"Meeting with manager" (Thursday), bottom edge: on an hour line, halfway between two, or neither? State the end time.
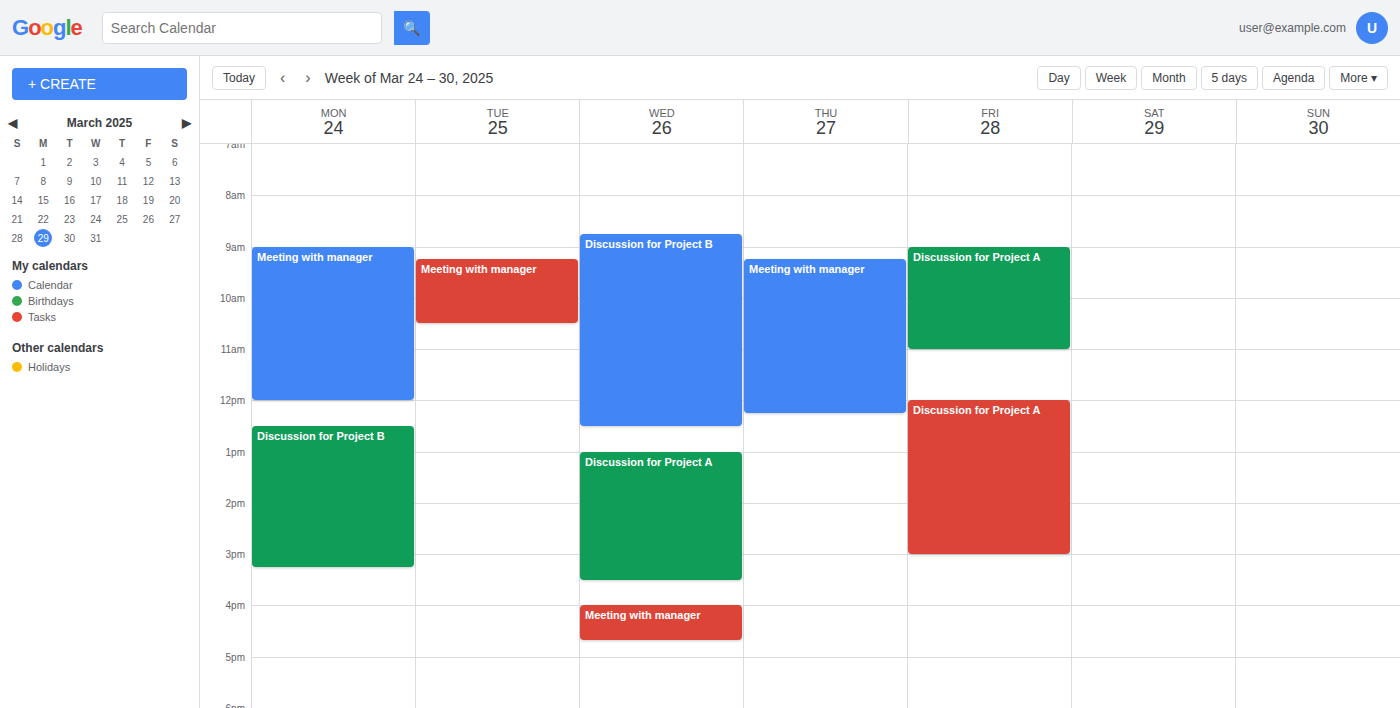
12:15 PM -- neither: a quarter of the way from the 12 PM line to the 1 PM line.